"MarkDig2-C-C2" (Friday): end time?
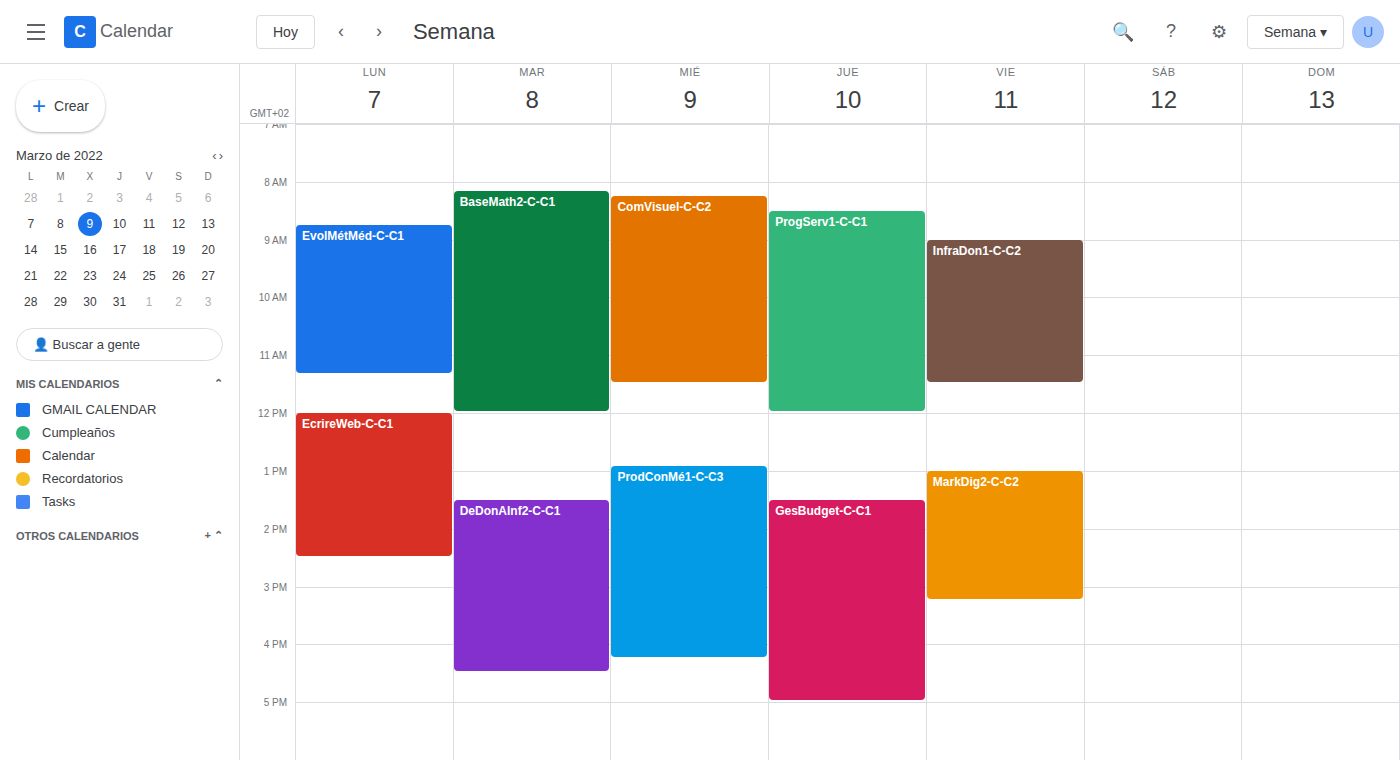
3:15 PM